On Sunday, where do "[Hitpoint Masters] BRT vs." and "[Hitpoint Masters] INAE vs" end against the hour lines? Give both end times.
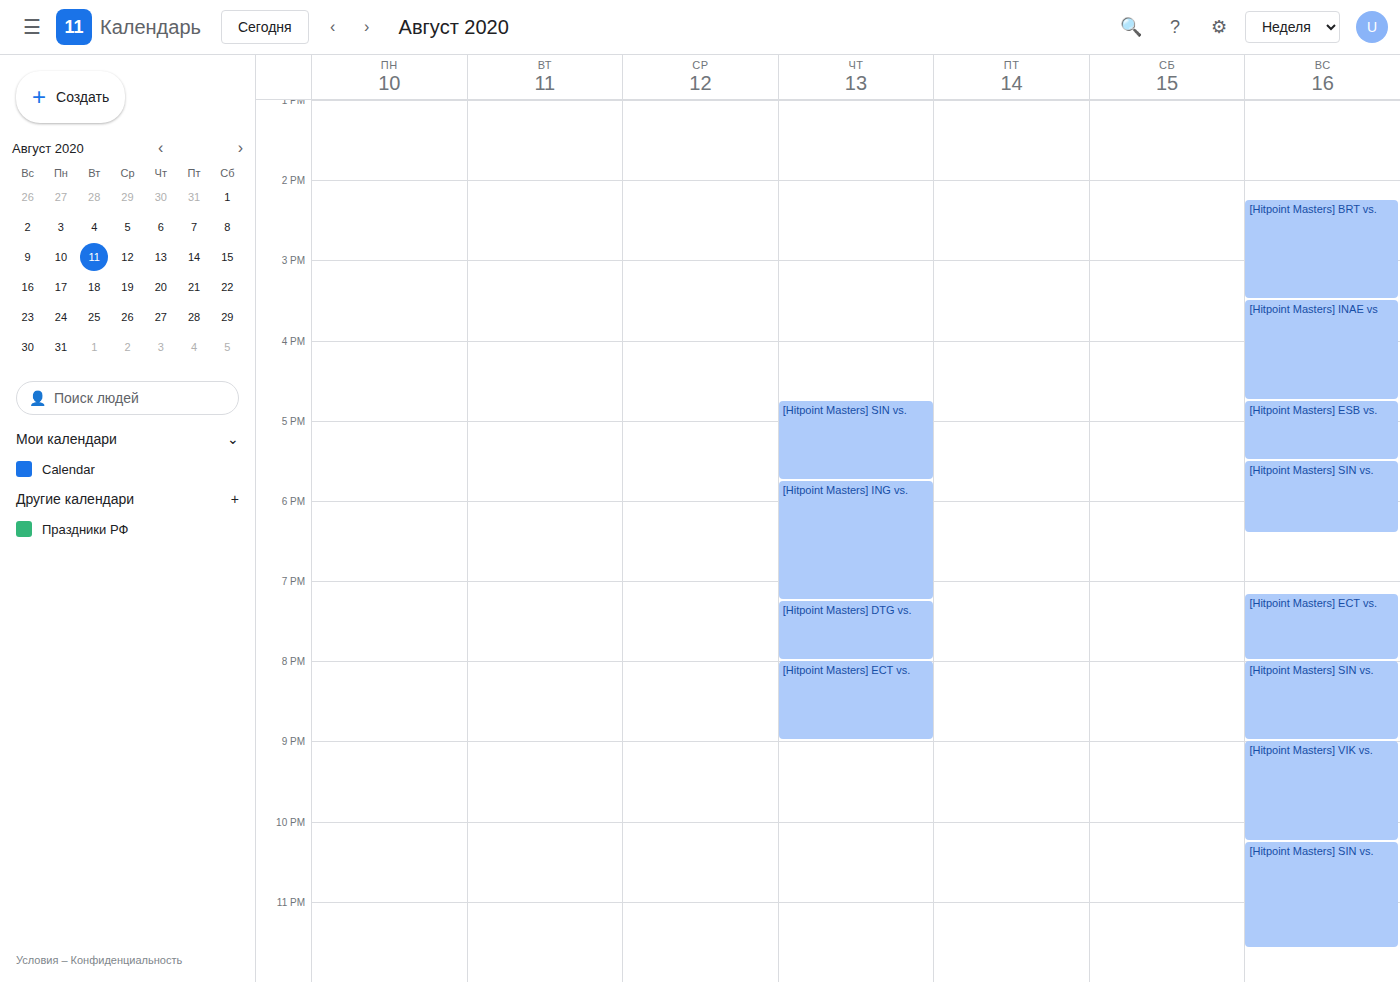
"[Hitpoint Masters] BRT vs.": 15:30, halfway between the 15:00 and 16:00 lines. "[Hitpoint Masters] INAE vs": 16:45, neither: three quarters of the way from the 16:00 line to the 17:00 line.